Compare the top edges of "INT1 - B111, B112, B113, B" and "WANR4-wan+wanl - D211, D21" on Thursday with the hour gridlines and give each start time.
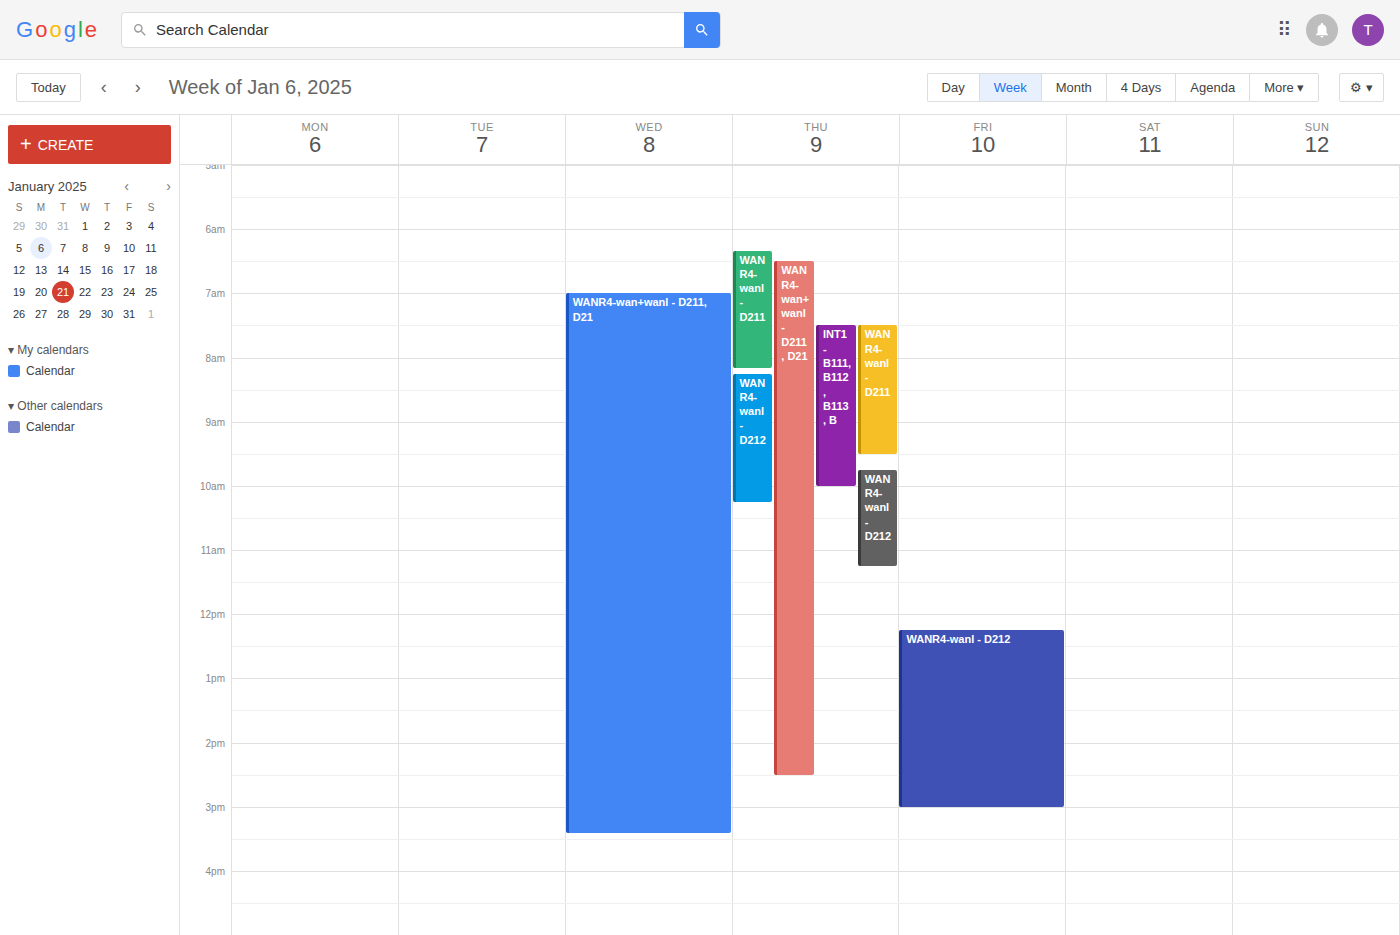
"INT1 - B111, B112, B113, B": 7:30 AM, halfway between the 7 AM and 8 AM lines. "WANR4-wan+wanl - D211, D21": 6:30 AM, halfway between the 6 AM and 7 AM lines.